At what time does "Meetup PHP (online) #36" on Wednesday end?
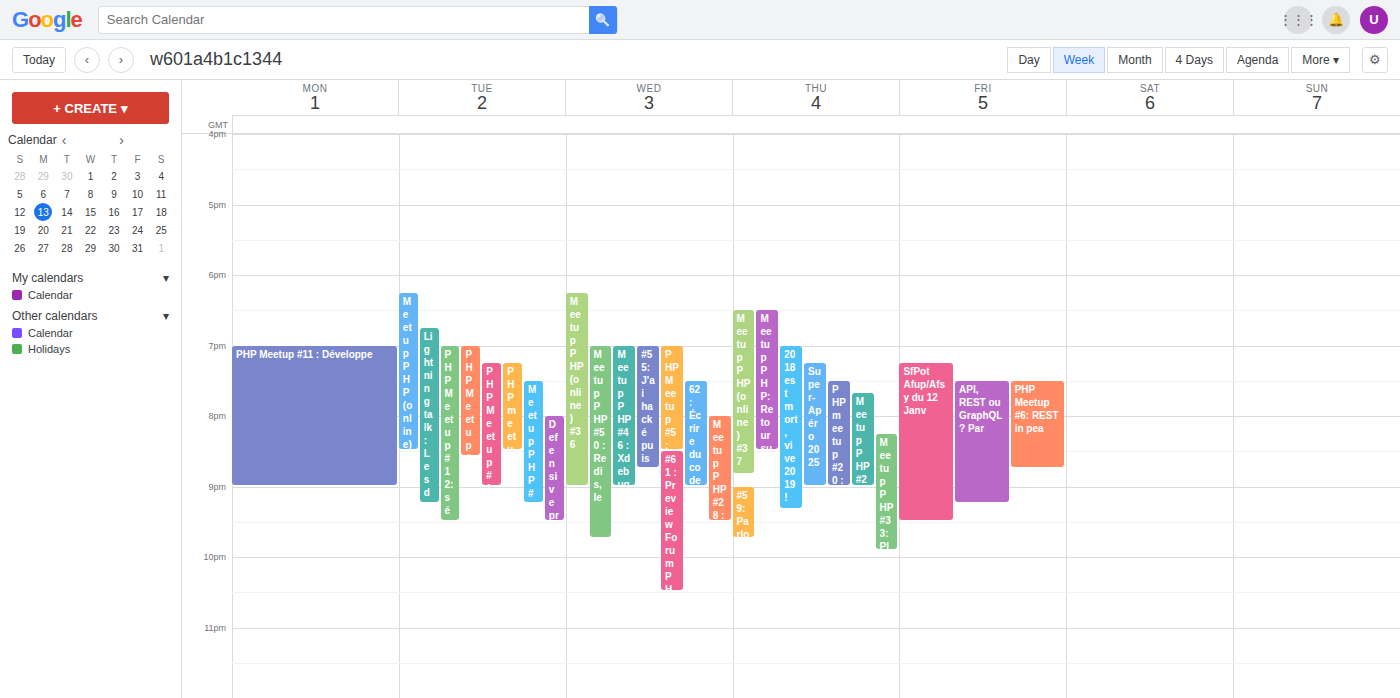
9:00 PM